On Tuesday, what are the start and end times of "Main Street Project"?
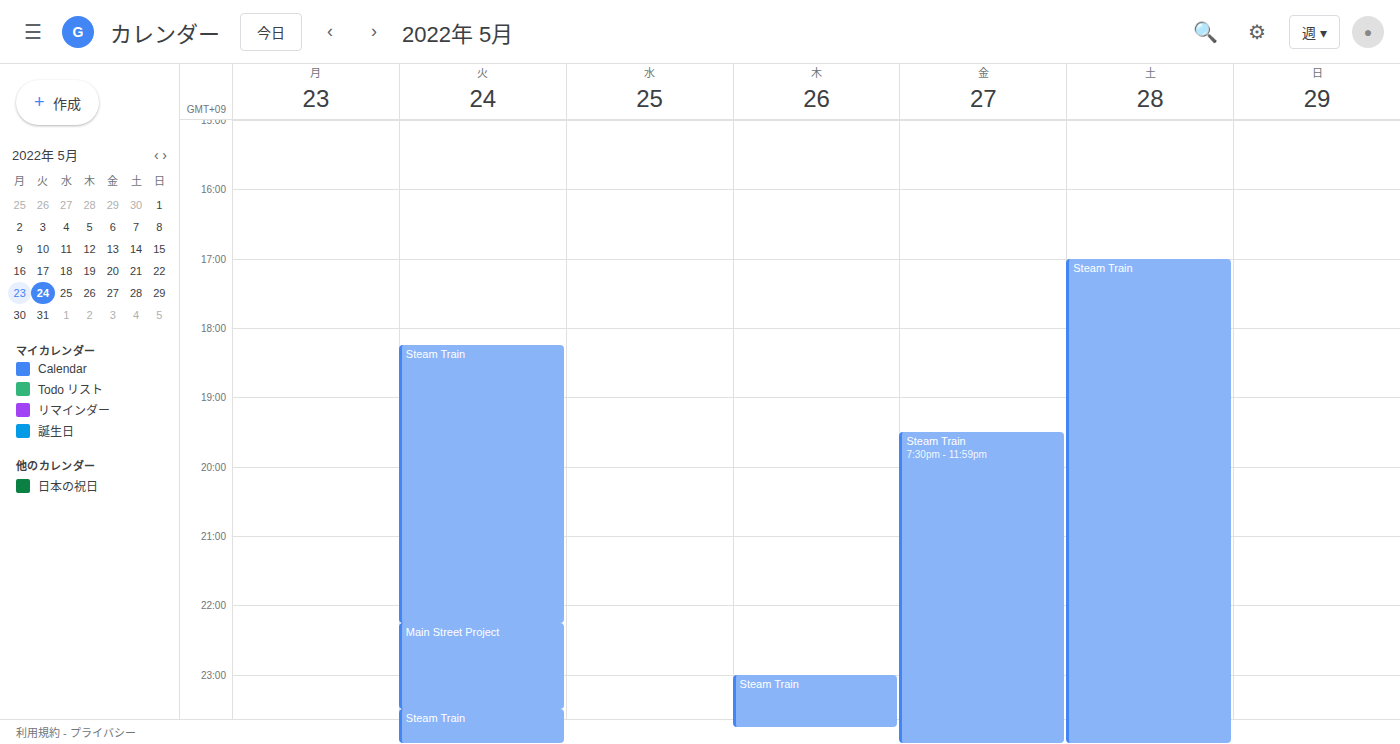
10:15 PM to 11:30 PM